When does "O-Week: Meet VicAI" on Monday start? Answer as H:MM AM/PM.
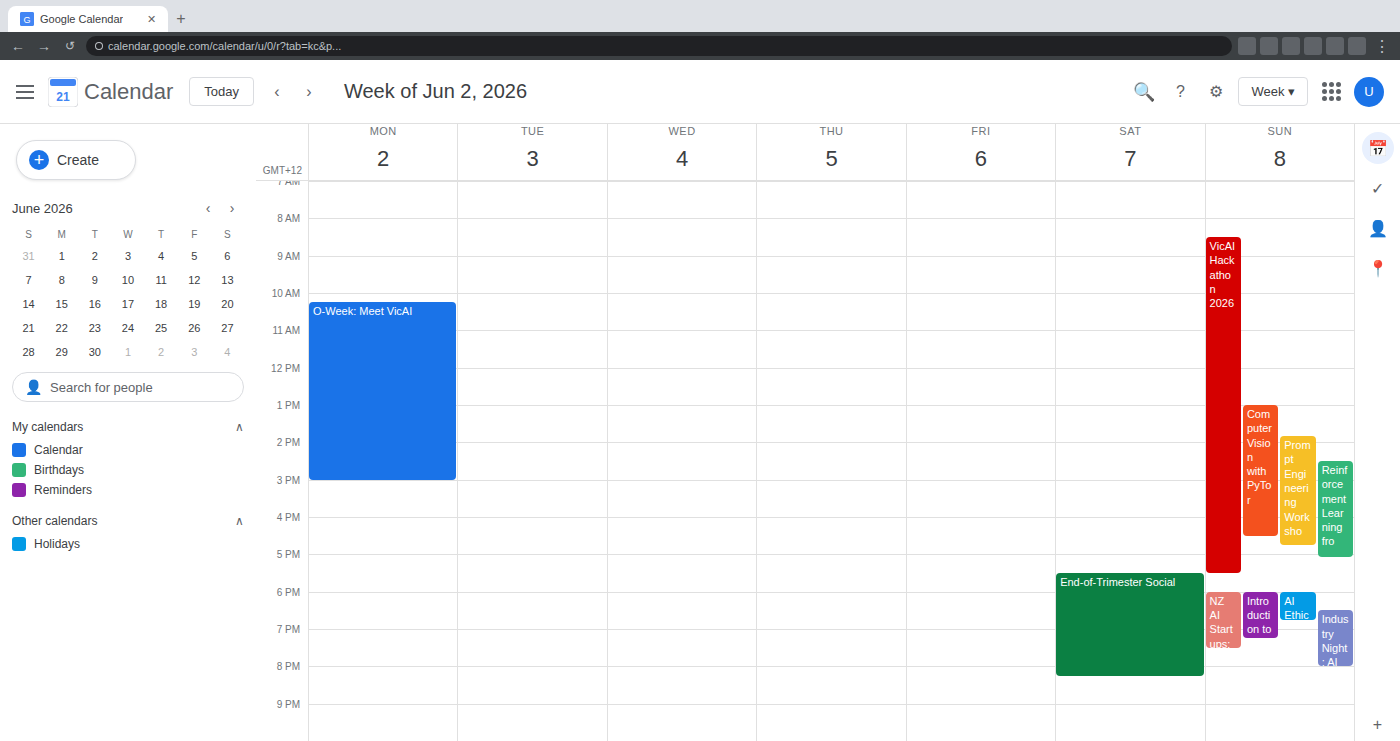
10:15 AM